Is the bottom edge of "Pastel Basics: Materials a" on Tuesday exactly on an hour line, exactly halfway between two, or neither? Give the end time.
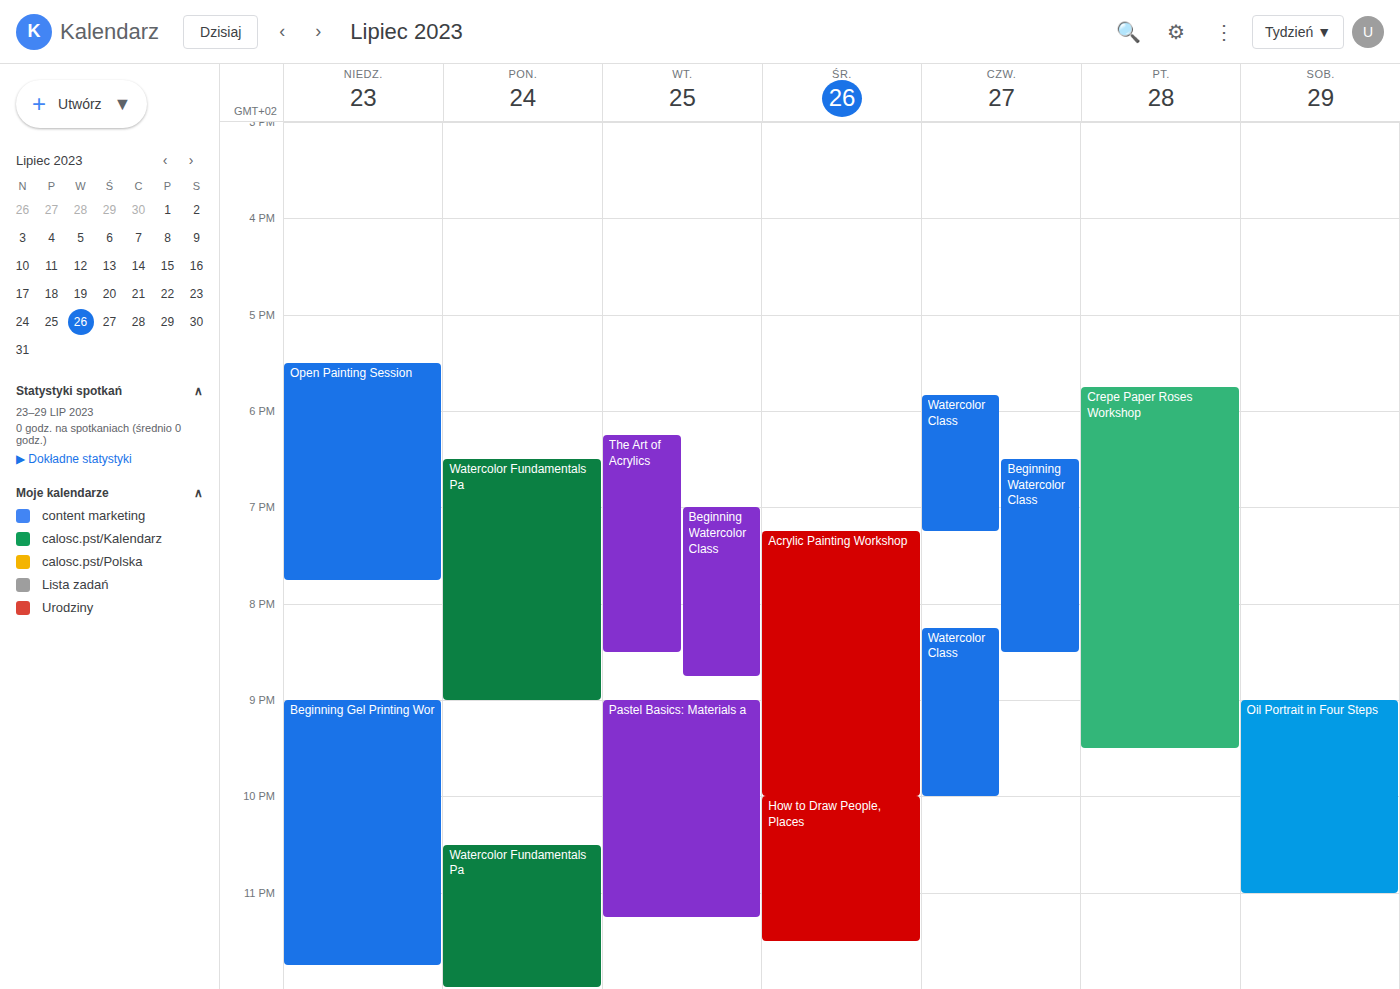
11:15 PM -- neither: a quarter of the way from the 11 PM line to the 12 AM line.